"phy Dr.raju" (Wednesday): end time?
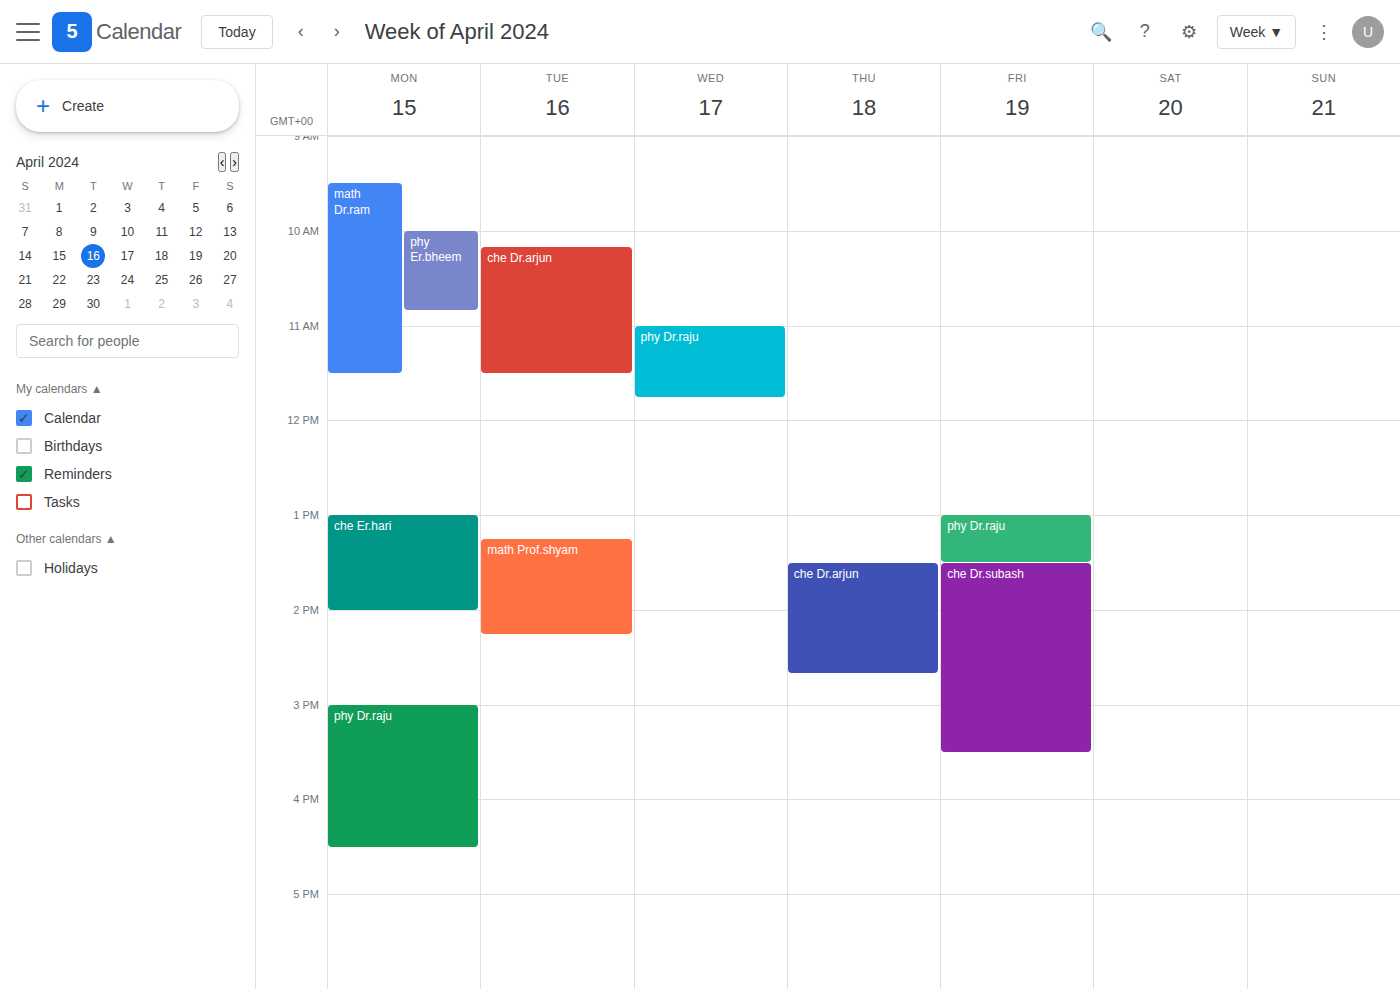
11:45 AM